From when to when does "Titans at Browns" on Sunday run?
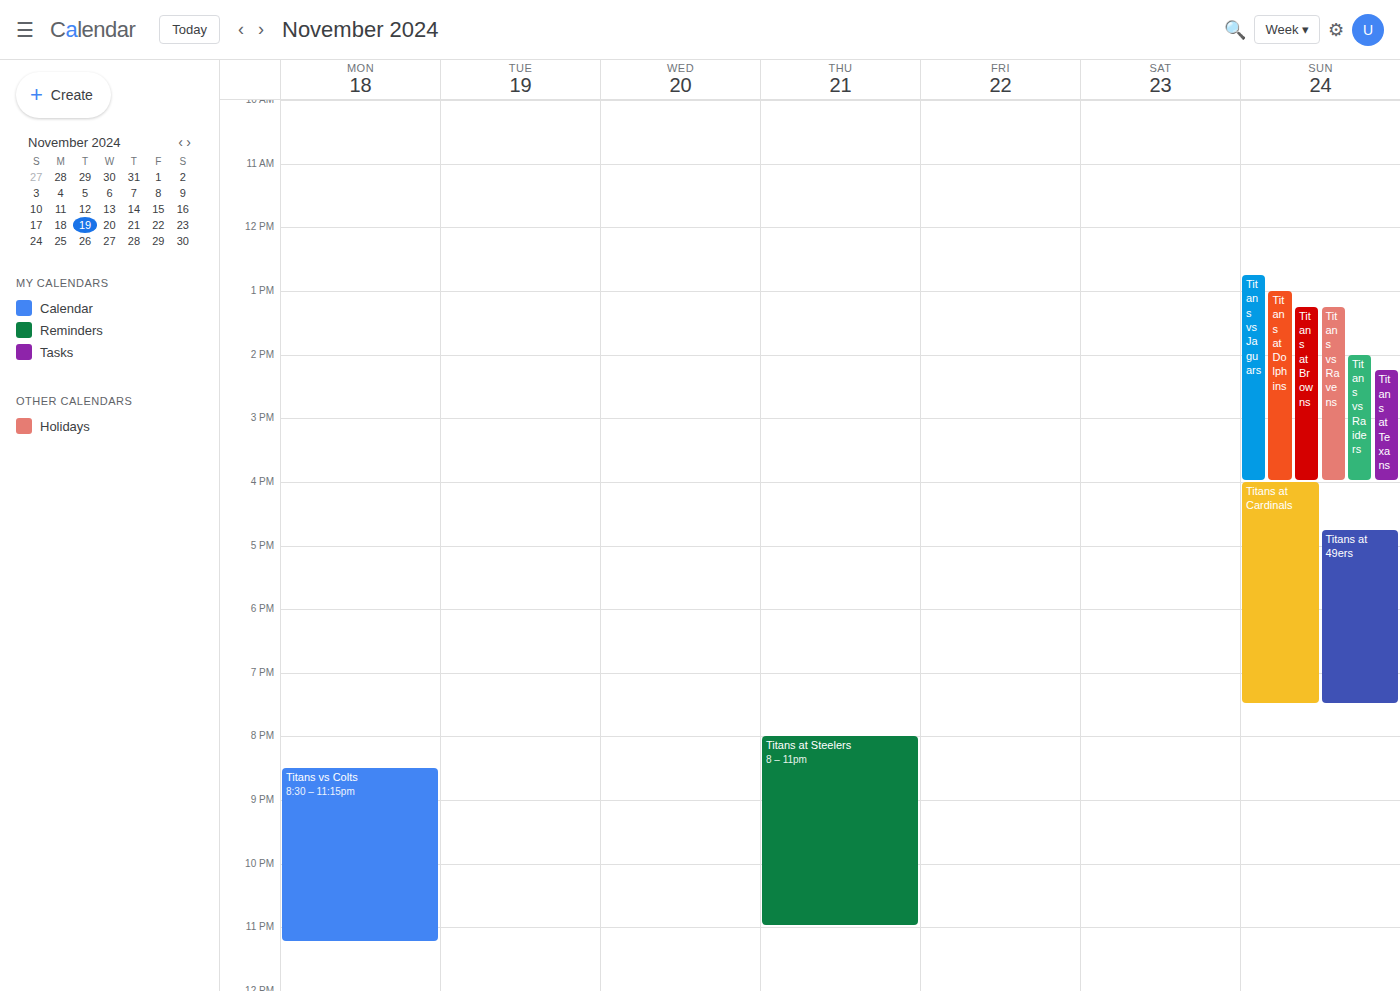
1:15 PM to 4:00 PM